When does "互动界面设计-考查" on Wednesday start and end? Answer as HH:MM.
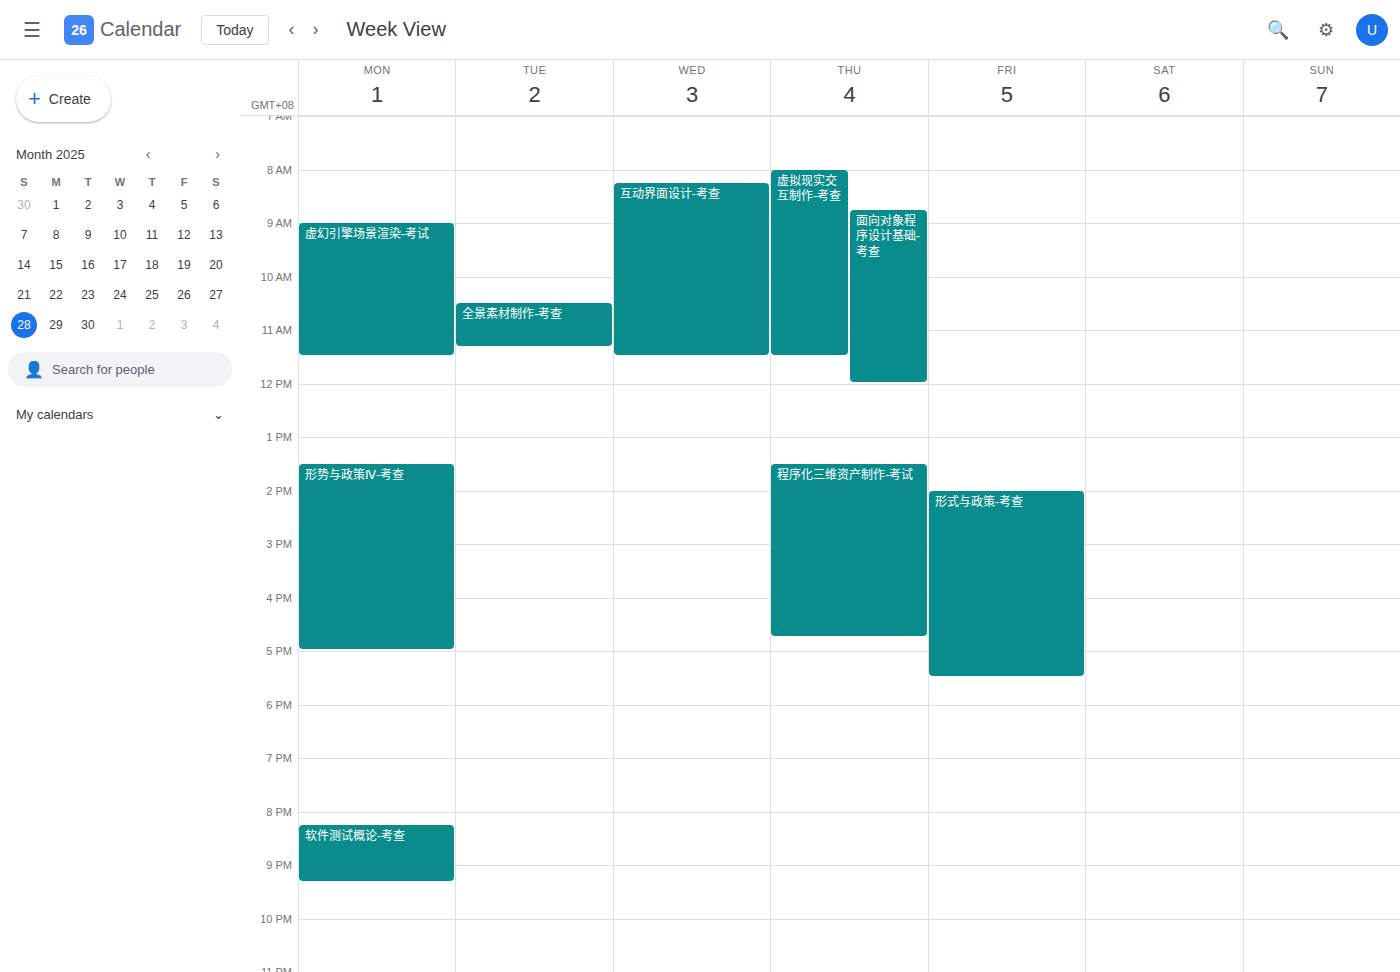
08:15 to 11:30